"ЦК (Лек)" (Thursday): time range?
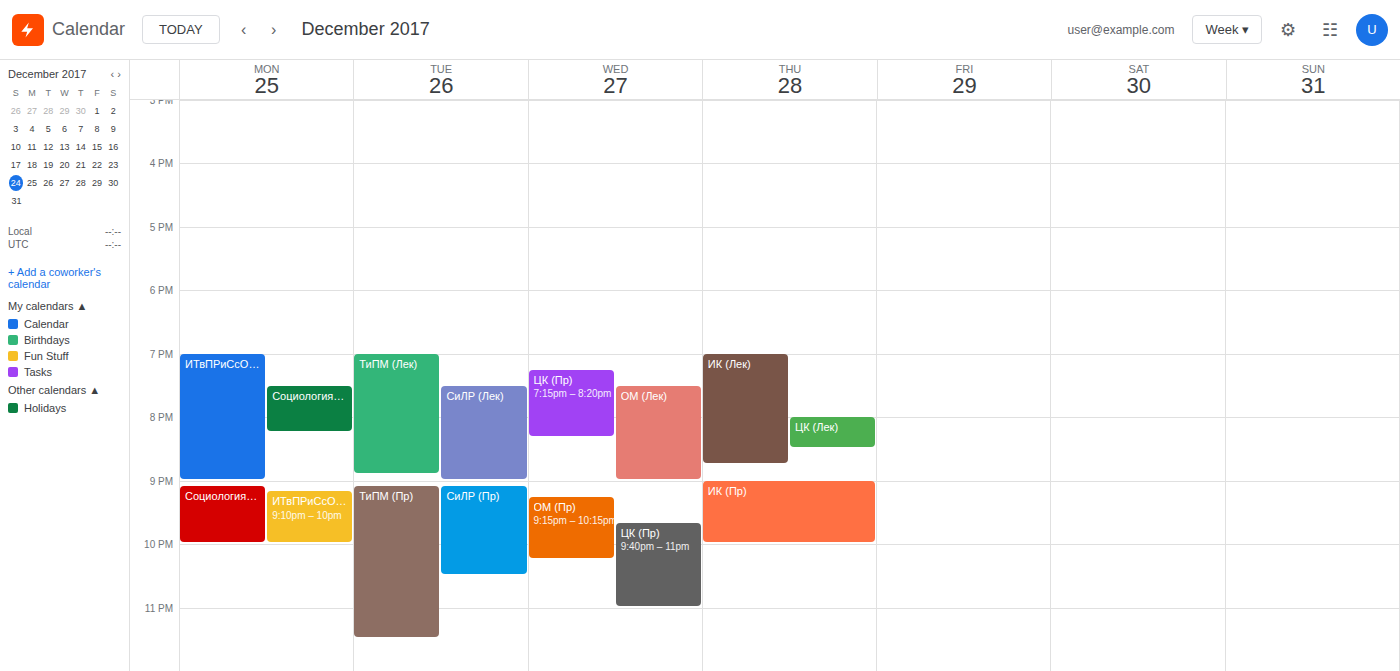
8:00 PM to 8:30 PM